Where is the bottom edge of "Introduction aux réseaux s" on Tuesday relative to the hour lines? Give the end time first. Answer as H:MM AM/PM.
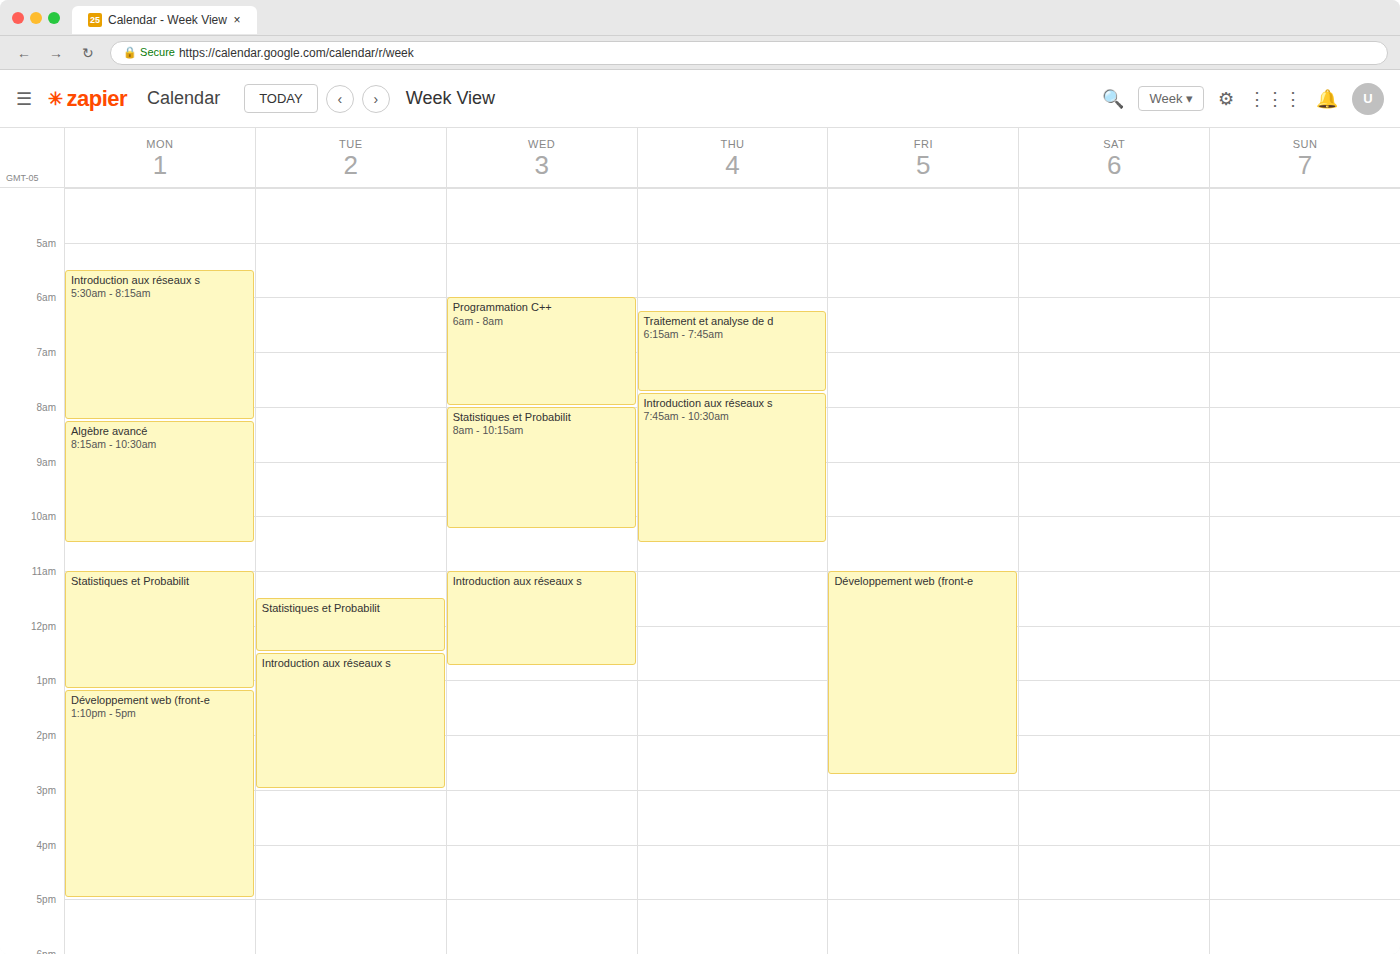
3:00 PM -- exactly on the 3 PM line.